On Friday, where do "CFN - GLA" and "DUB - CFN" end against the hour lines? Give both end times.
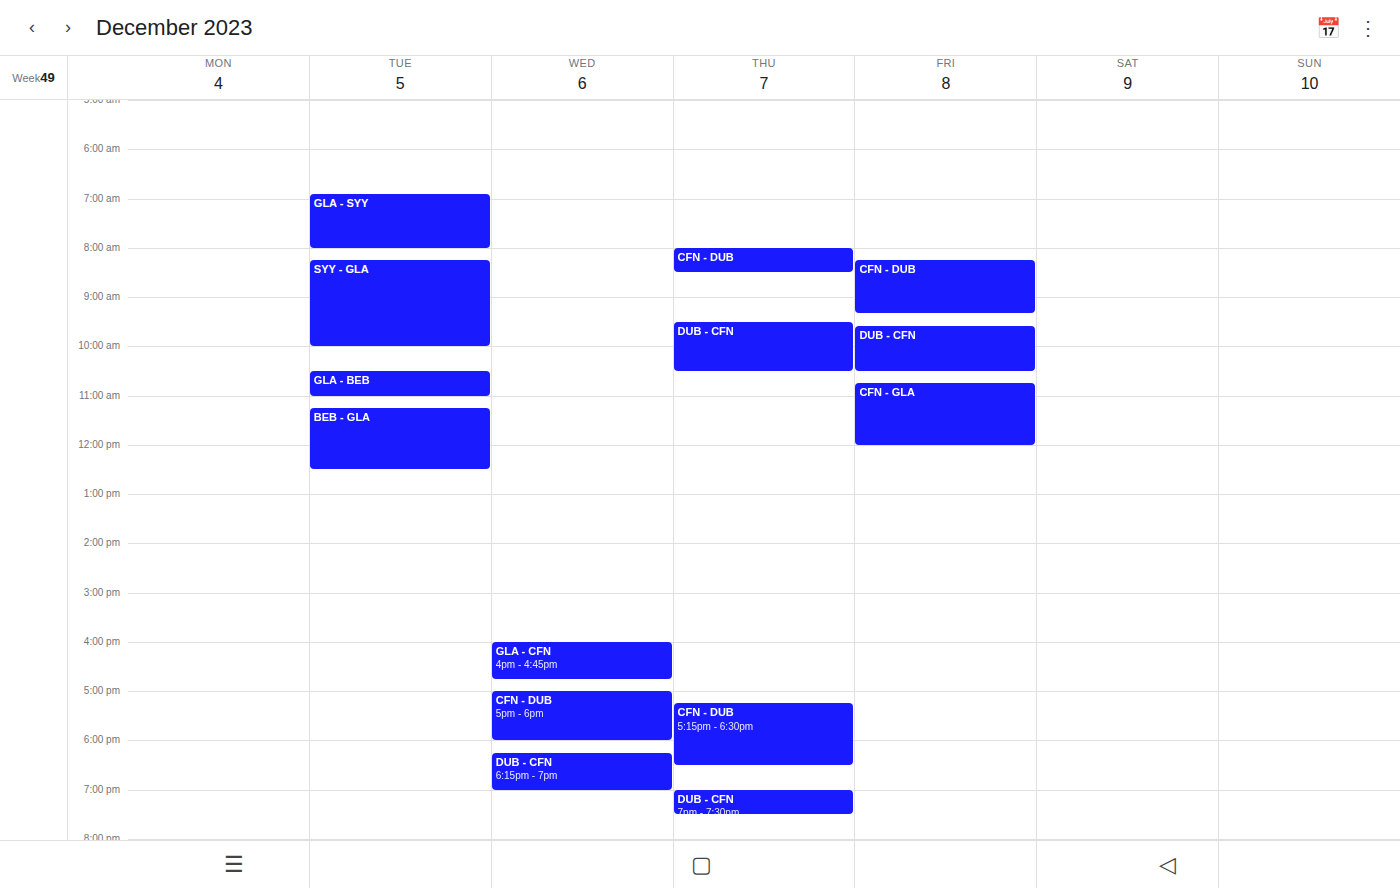
"CFN - GLA": 12:00 PM, exactly on the 12 PM line. "DUB - CFN": 10:30 AM, halfway between the 10 AM and 11 AM lines.